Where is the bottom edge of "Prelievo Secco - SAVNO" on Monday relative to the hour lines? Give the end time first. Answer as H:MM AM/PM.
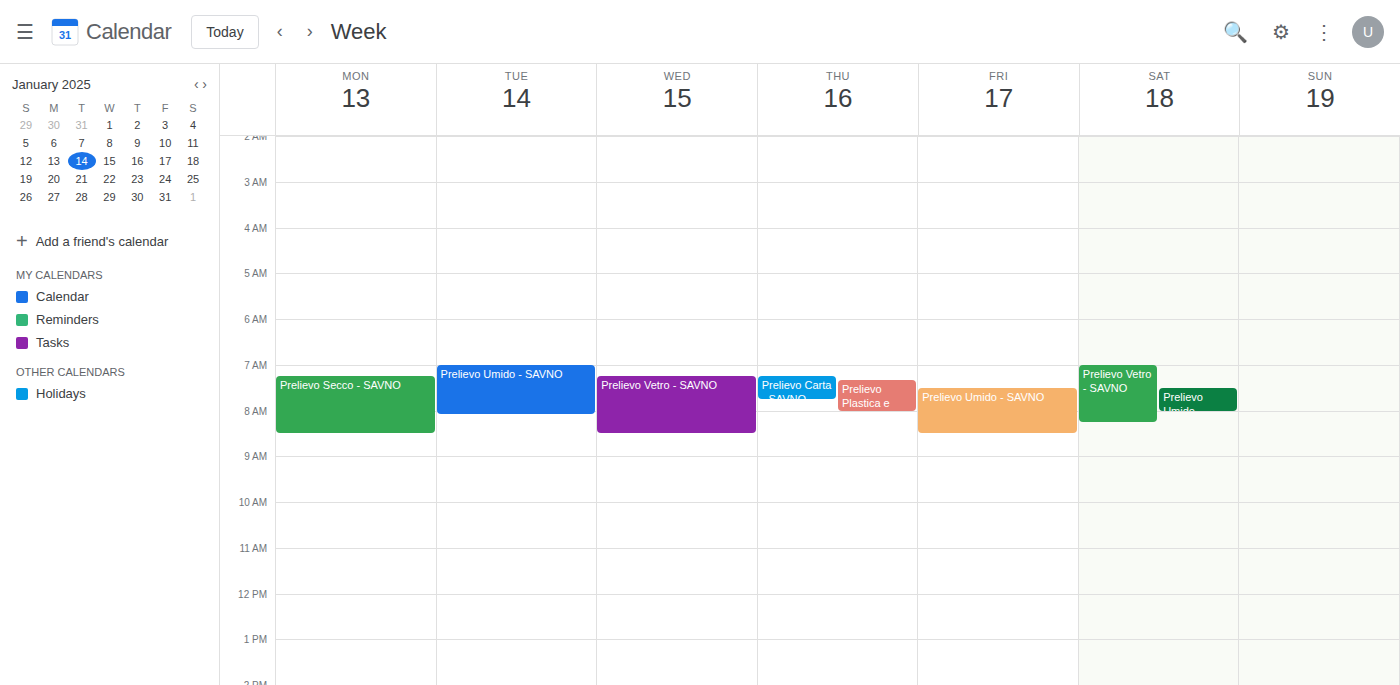
8:30 AM -- halfway between the 8 AM and 9 AM lines.